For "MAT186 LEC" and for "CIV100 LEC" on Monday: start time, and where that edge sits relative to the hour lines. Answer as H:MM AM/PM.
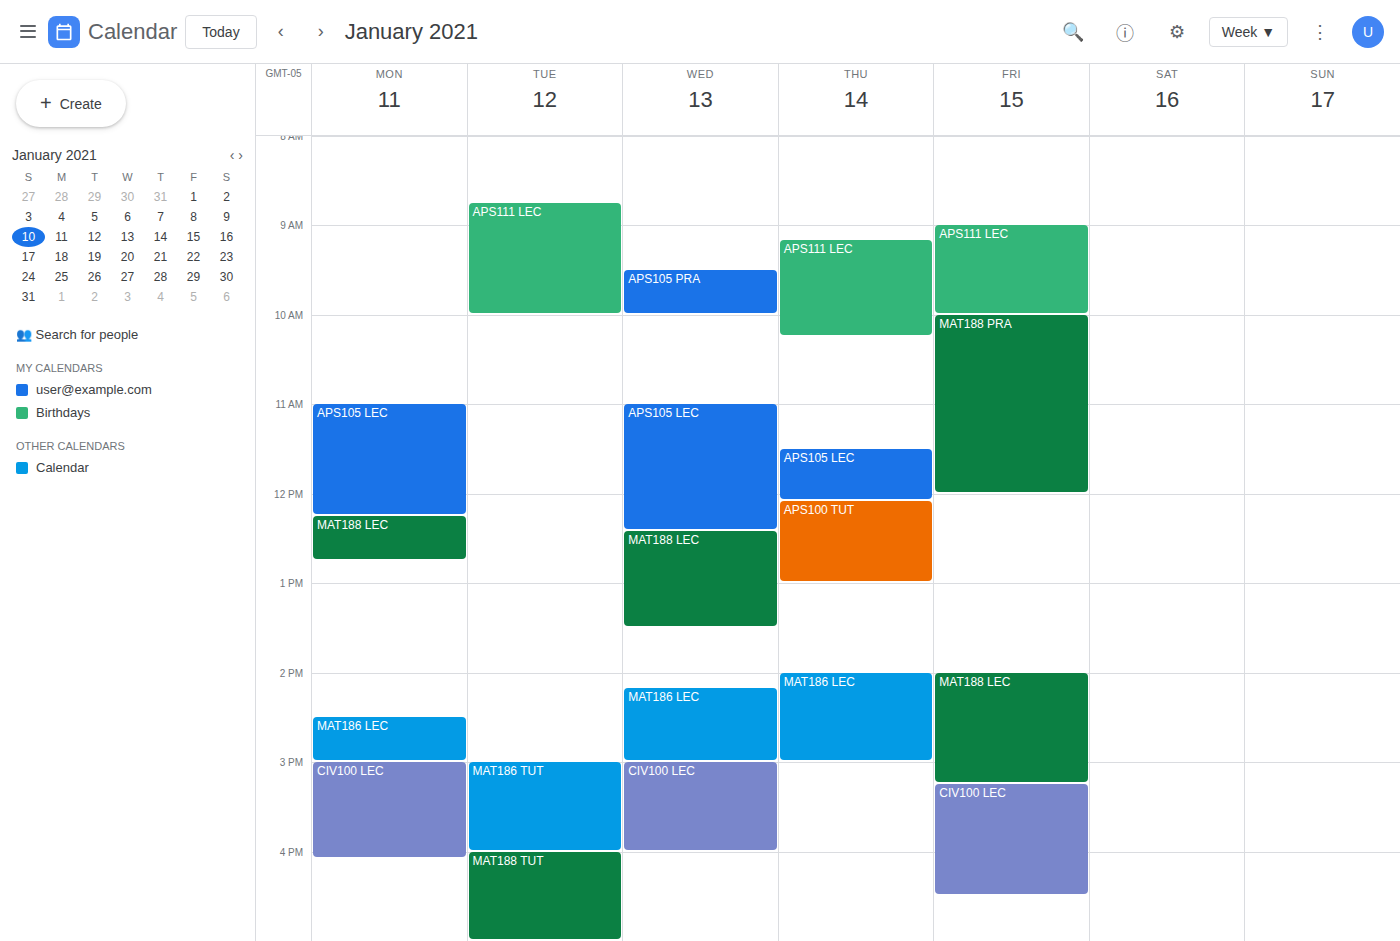
"MAT186 LEC": 2:30 PM, halfway between the 2 PM and 3 PM lines. "CIV100 LEC": 3:00 PM, exactly on the 3 PM line.